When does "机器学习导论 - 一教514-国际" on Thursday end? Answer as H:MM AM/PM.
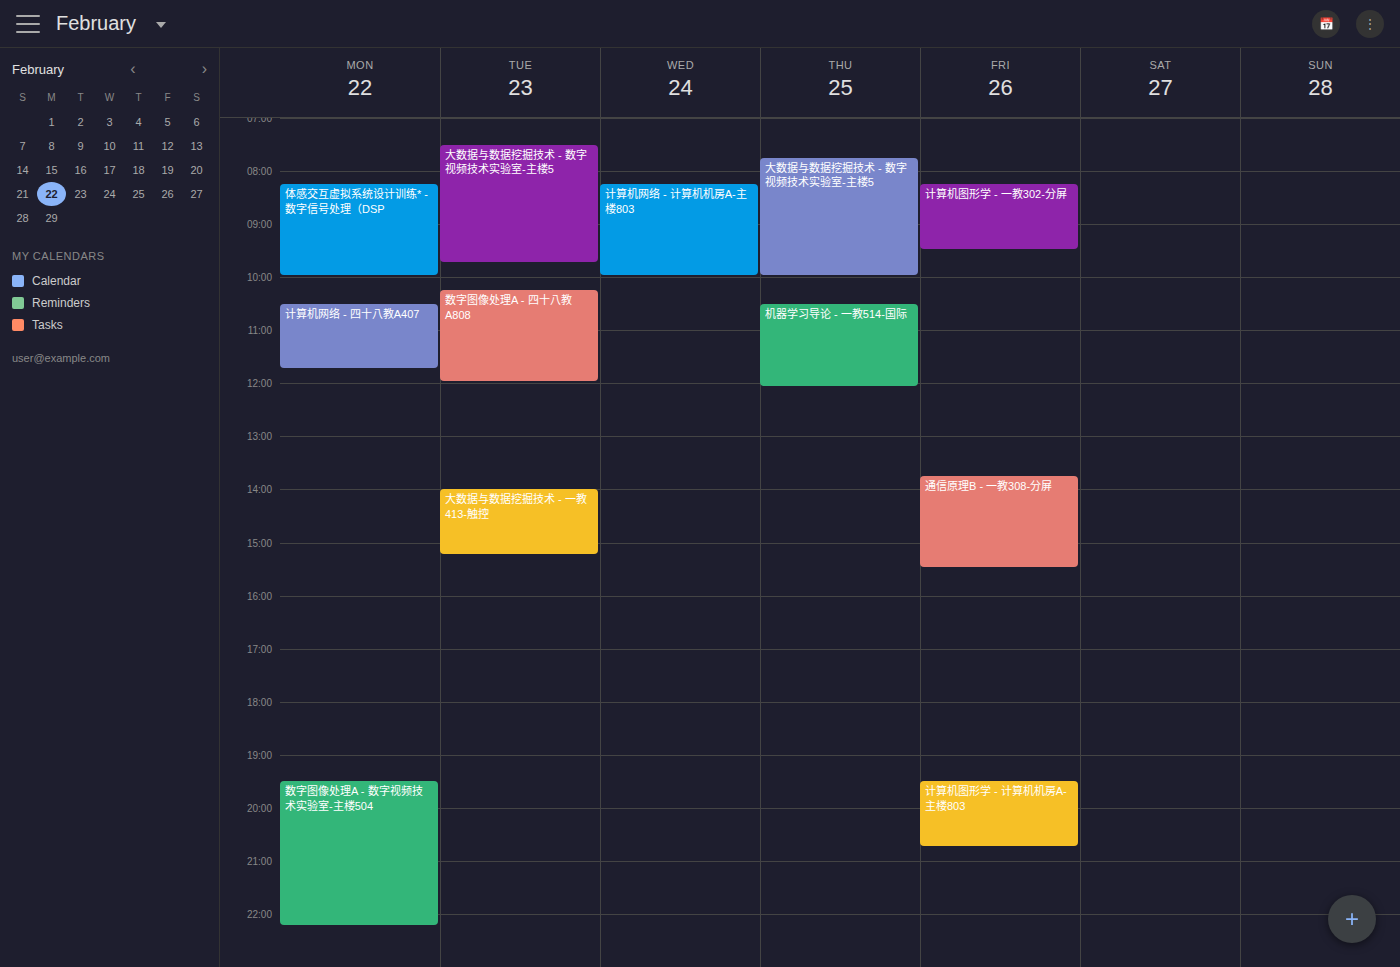
12:05 PM